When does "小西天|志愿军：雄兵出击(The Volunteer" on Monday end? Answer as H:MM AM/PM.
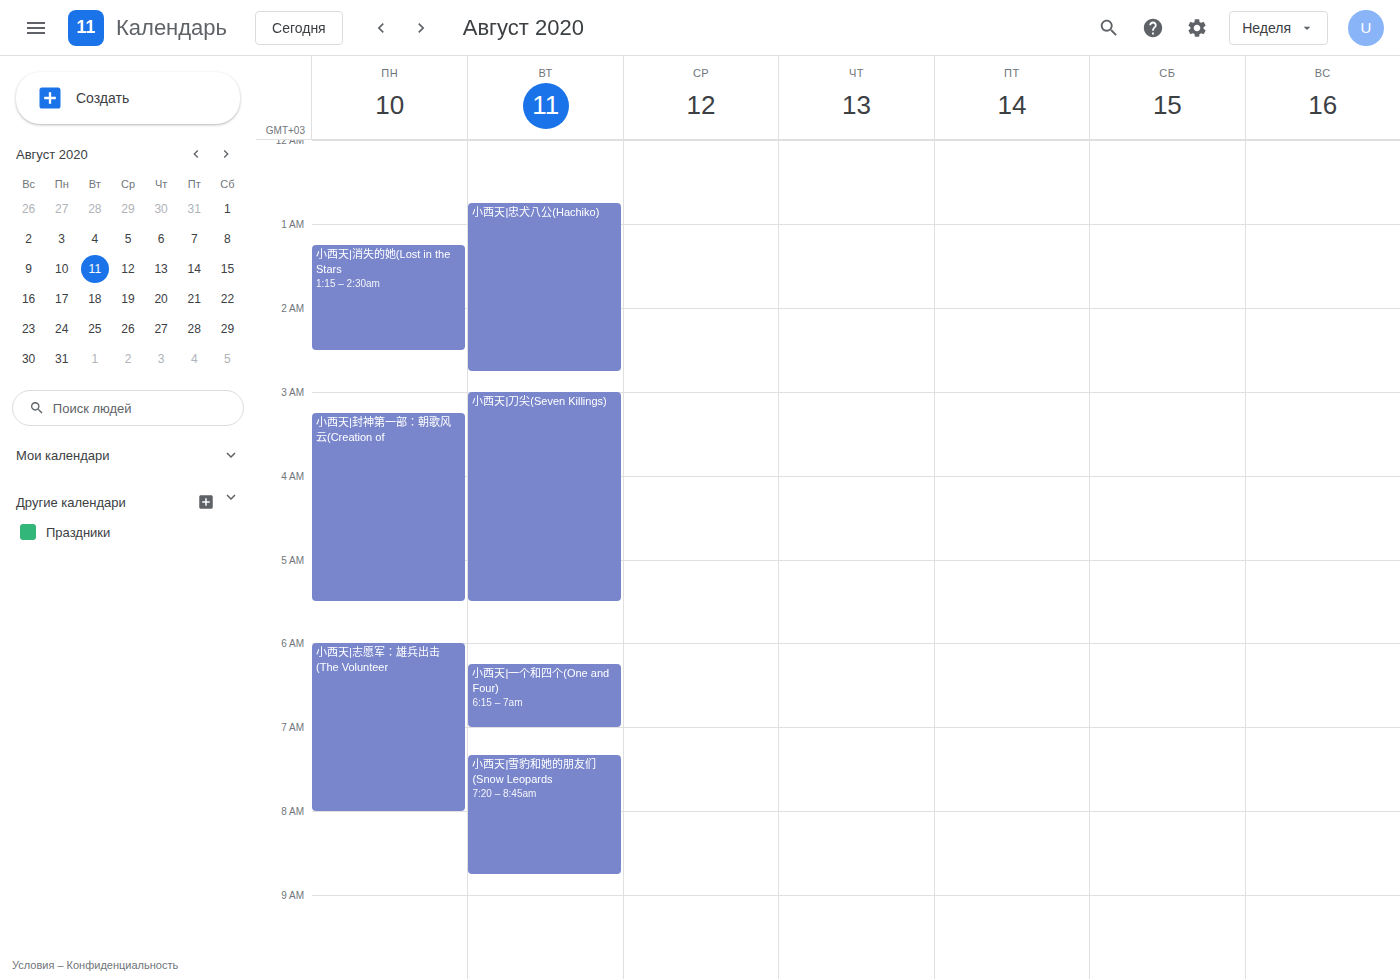
8:00 AM